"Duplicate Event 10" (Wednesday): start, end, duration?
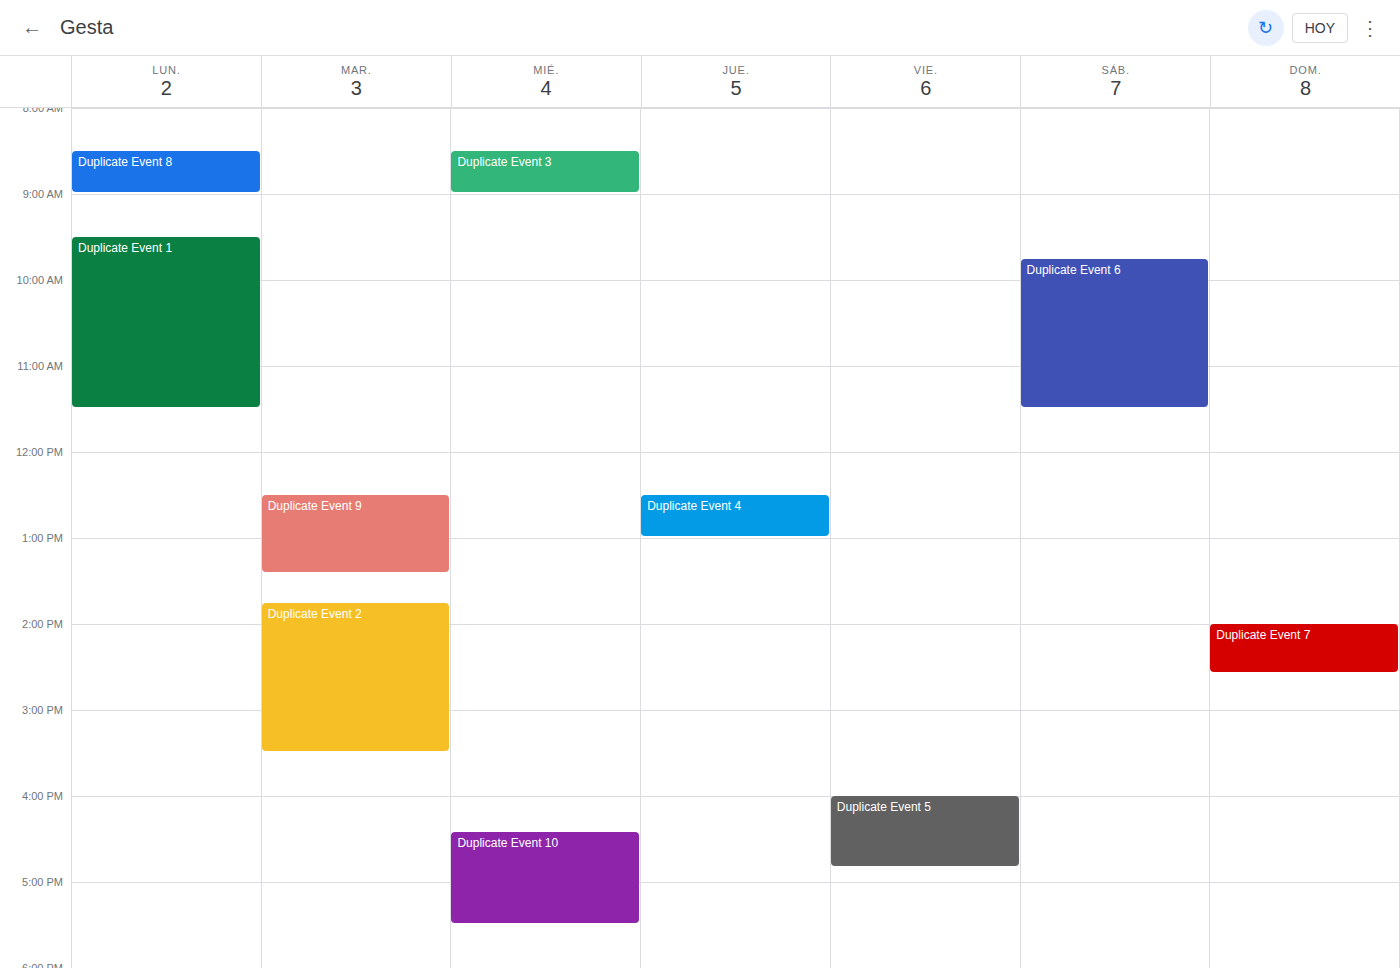
4:25 PM to 5:30 PM, 1 hour 5 minutes